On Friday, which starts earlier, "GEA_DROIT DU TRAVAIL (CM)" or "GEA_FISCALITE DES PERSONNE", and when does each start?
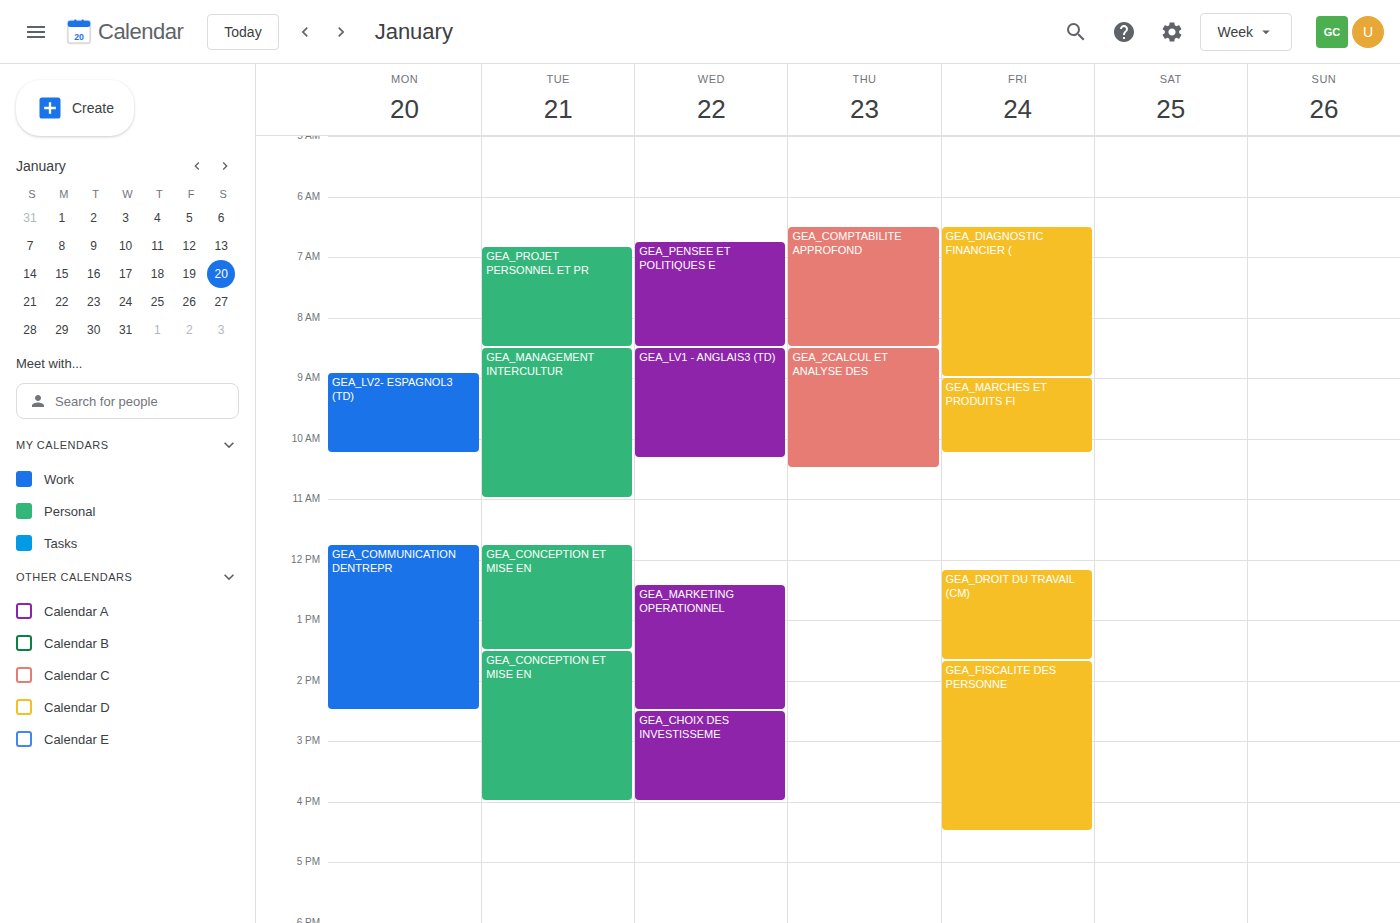
"GEA_DROIT DU TRAVAIL (CM)" 12:10 PM; "GEA_FISCALITE DES PERSONNE" 1:40 PM.